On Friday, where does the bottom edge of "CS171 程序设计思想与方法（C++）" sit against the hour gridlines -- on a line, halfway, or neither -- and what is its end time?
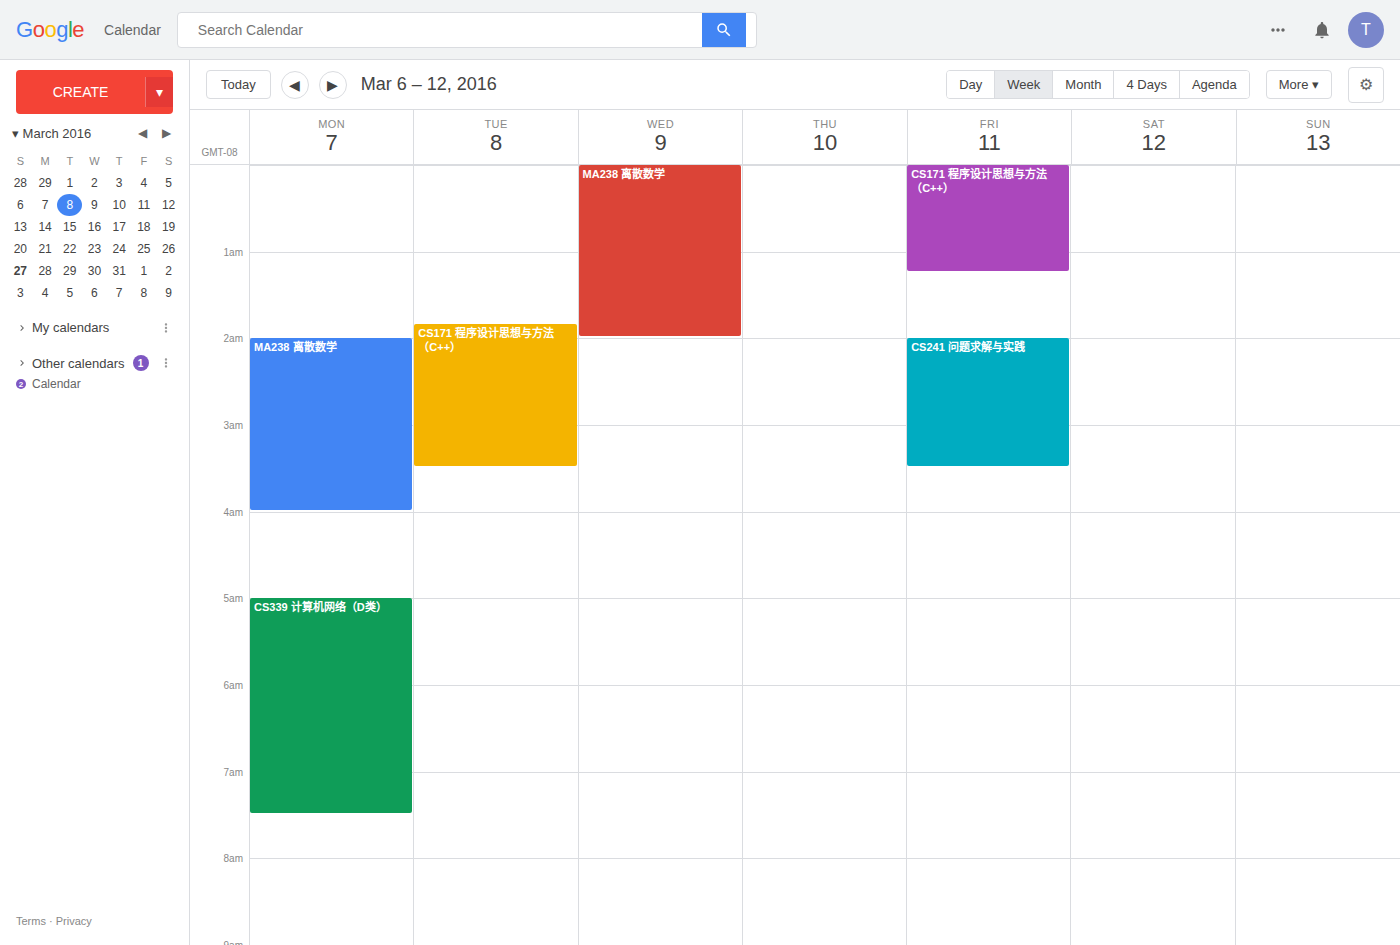
1:15 AM -- neither: a quarter of the way from the 1 AM line to the 2 AM line.